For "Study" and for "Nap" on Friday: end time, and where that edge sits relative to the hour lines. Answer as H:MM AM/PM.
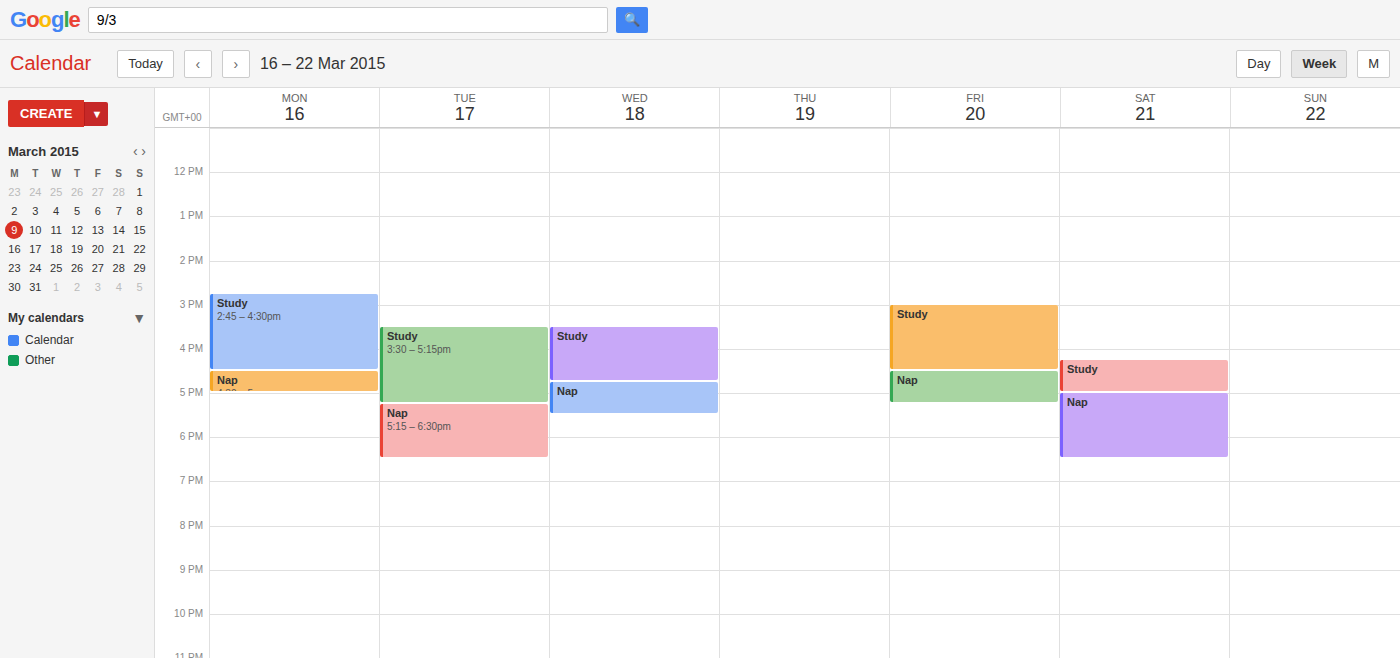
"Study": 4:30 PM, halfway between the 4 PM and 5 PM lines. "Nap": 5:15 PM, neither: a quarter of the way from the 5 PM line to the 6 PM line.